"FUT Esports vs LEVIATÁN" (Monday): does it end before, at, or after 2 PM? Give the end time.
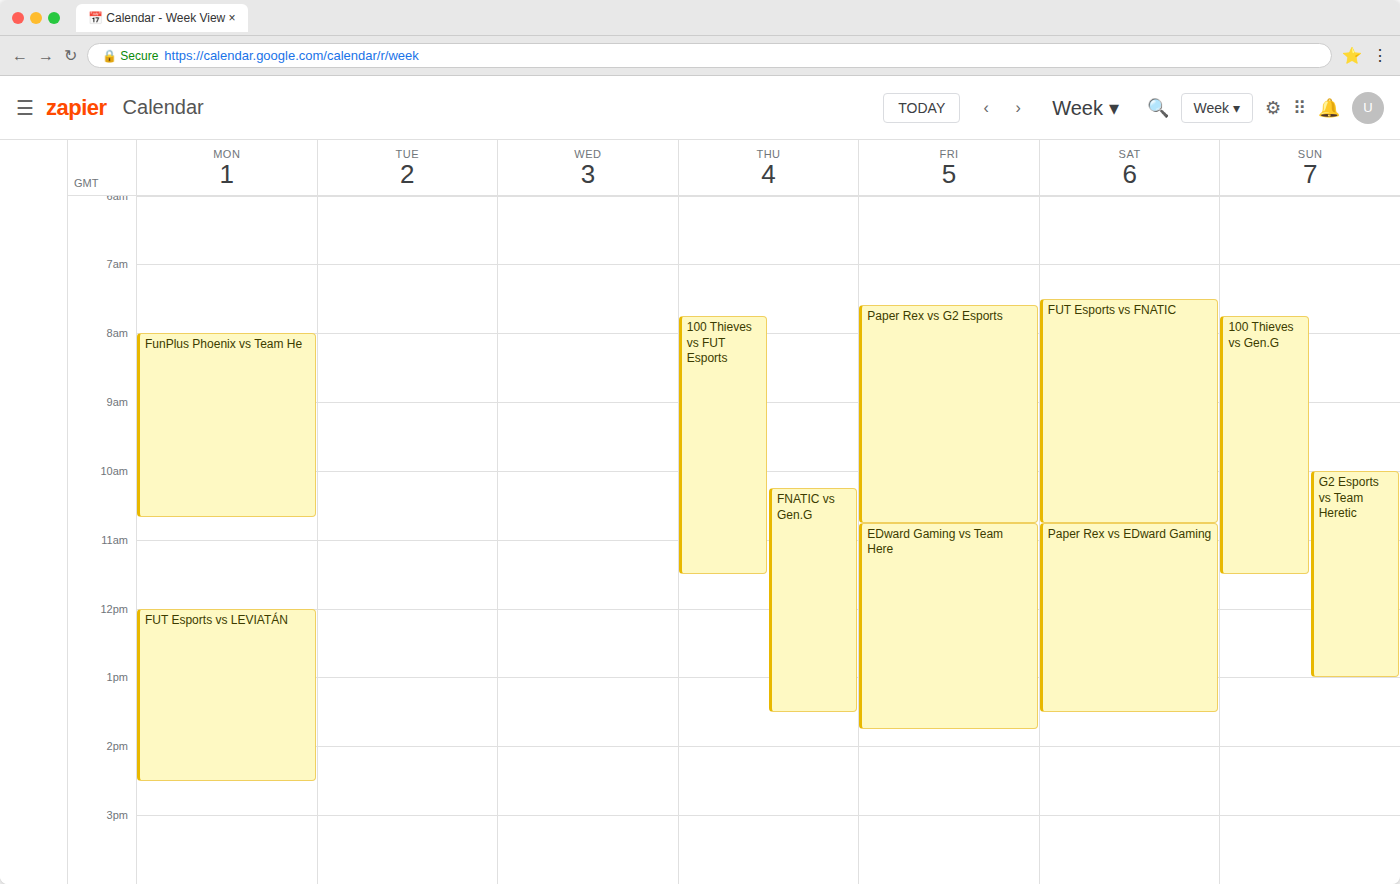
2:30 PM -- after 2 PM, 30 minutes below the 2 PM line.